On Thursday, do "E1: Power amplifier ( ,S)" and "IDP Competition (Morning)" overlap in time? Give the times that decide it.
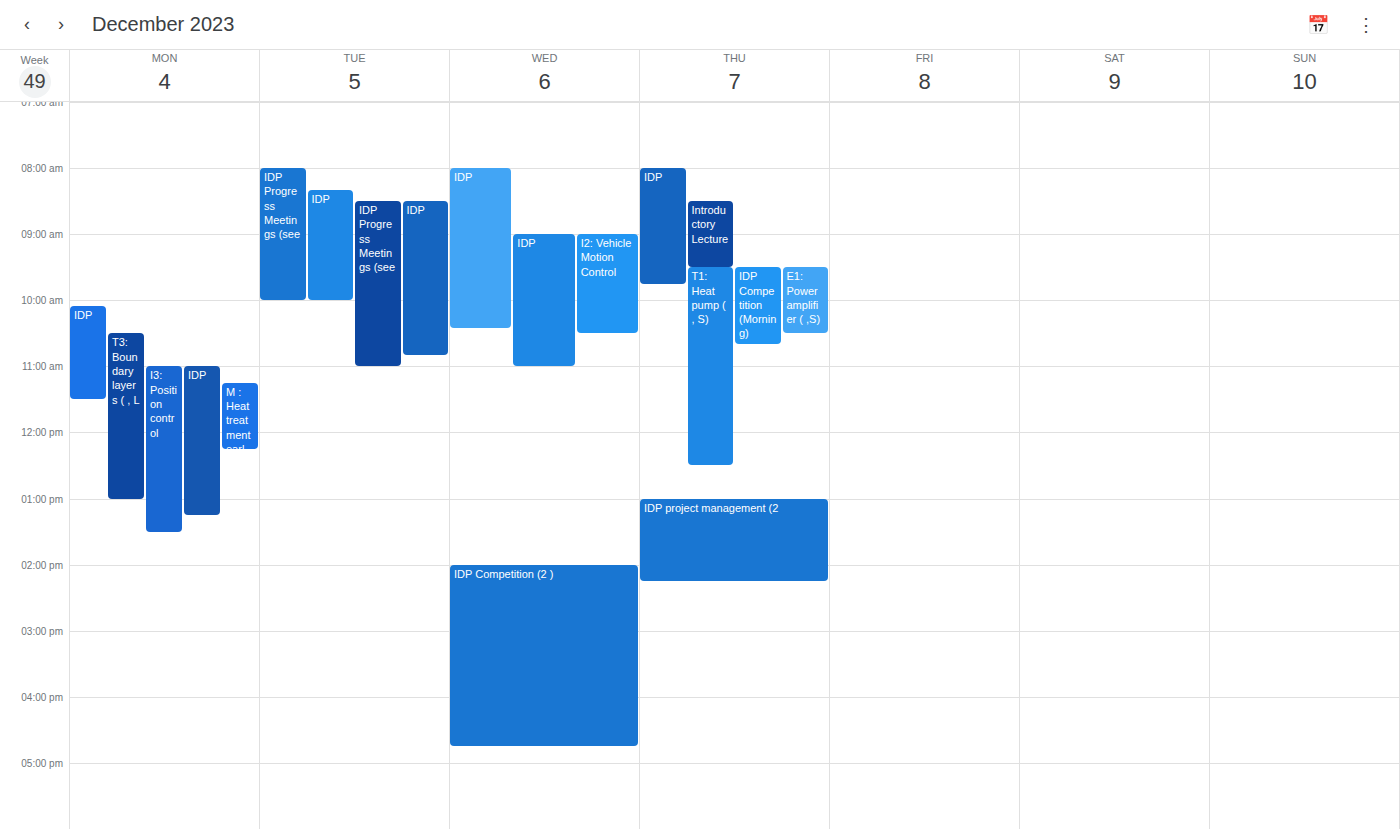
"E1: Power amplifier ( ,S)" runs 9:30 AM to 10:30 AM, inside "IDP Competition (Morning)" -- they overlap.